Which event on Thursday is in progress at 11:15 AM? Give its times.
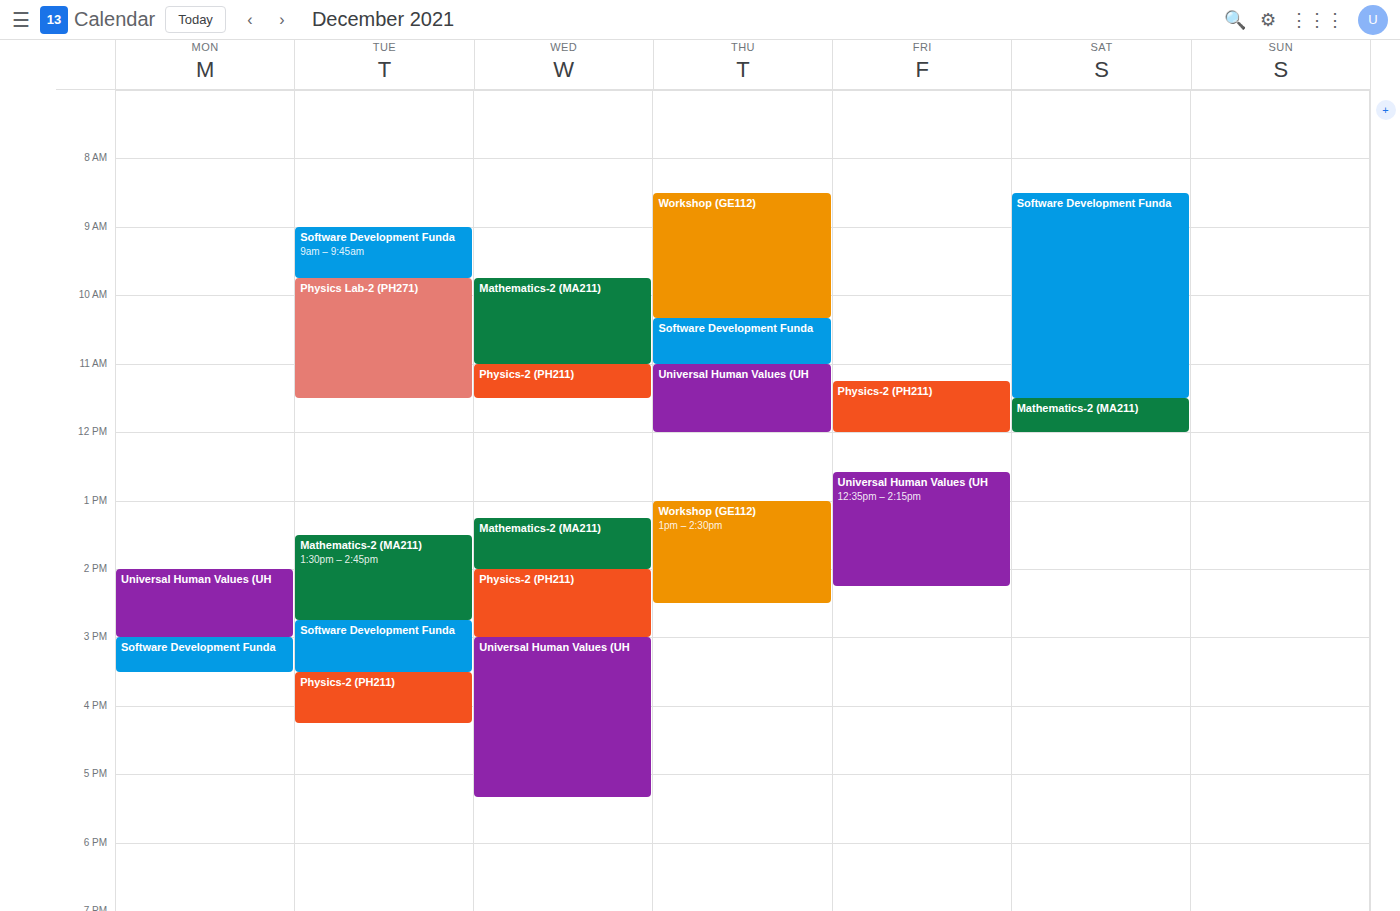
"Universal Human Values (UH", 11:00 AM to 12:00 PM